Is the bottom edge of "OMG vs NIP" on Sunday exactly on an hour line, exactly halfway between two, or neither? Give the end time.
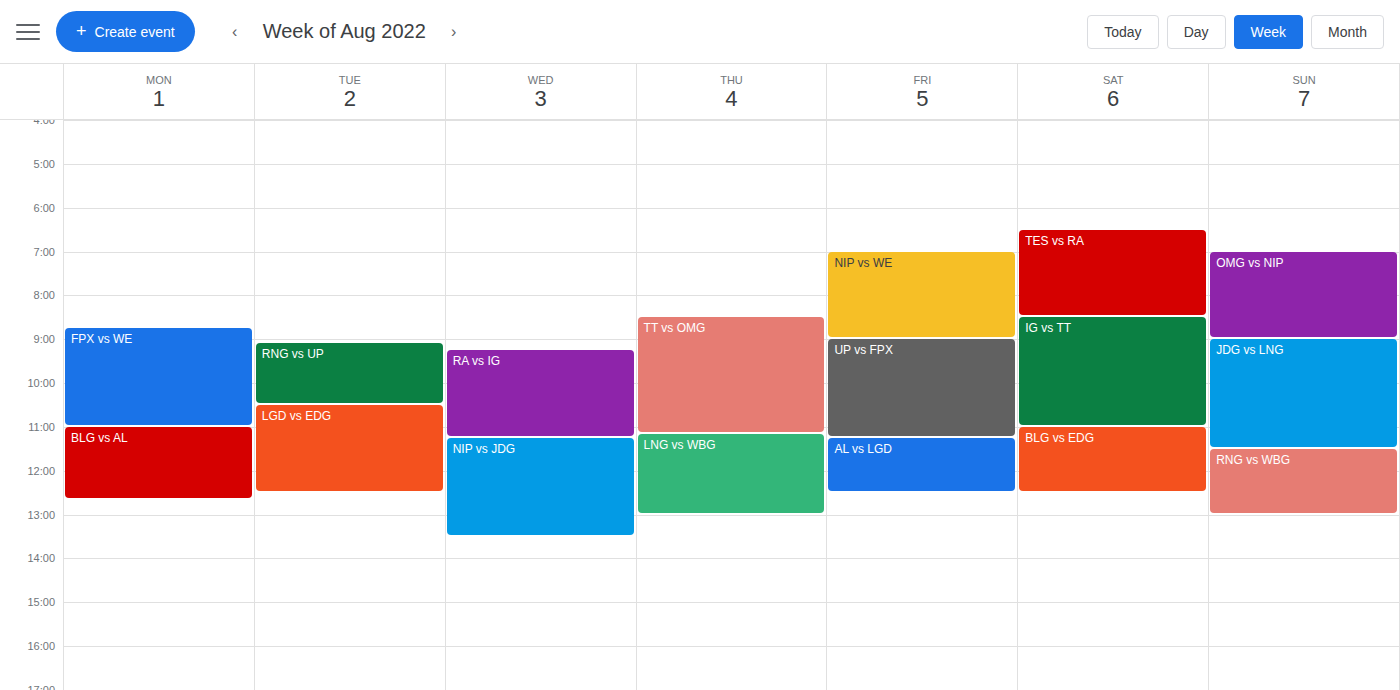
9:00 AM -- exactly on the 9 AM line.